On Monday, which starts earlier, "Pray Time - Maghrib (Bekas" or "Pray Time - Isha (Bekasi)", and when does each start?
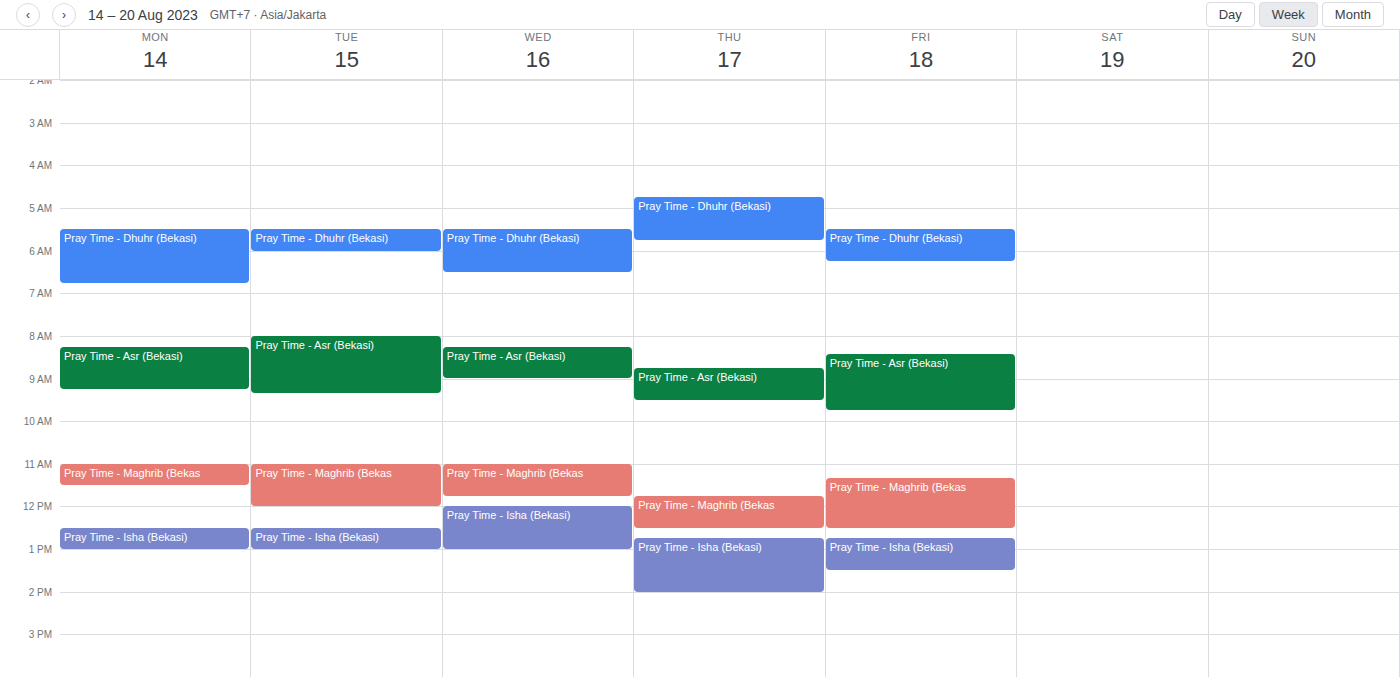
"Pray Time - Maghrib (Bekas" 11:00 AM; "Pray Time - Isha (Bekasi)" 12:30 PM.